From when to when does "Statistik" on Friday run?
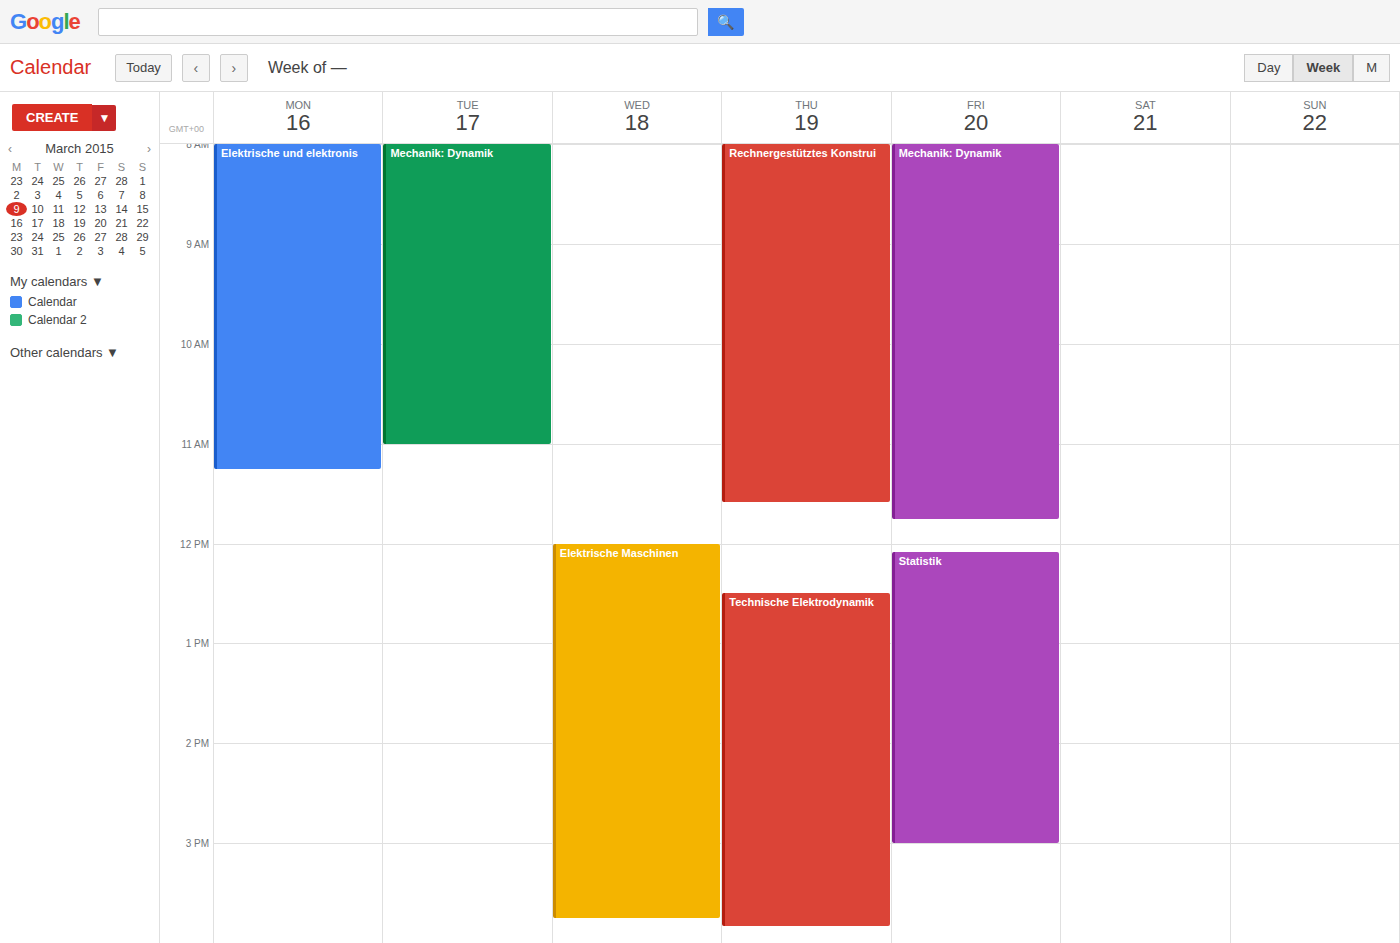
12:05 PM to 3:00 PM